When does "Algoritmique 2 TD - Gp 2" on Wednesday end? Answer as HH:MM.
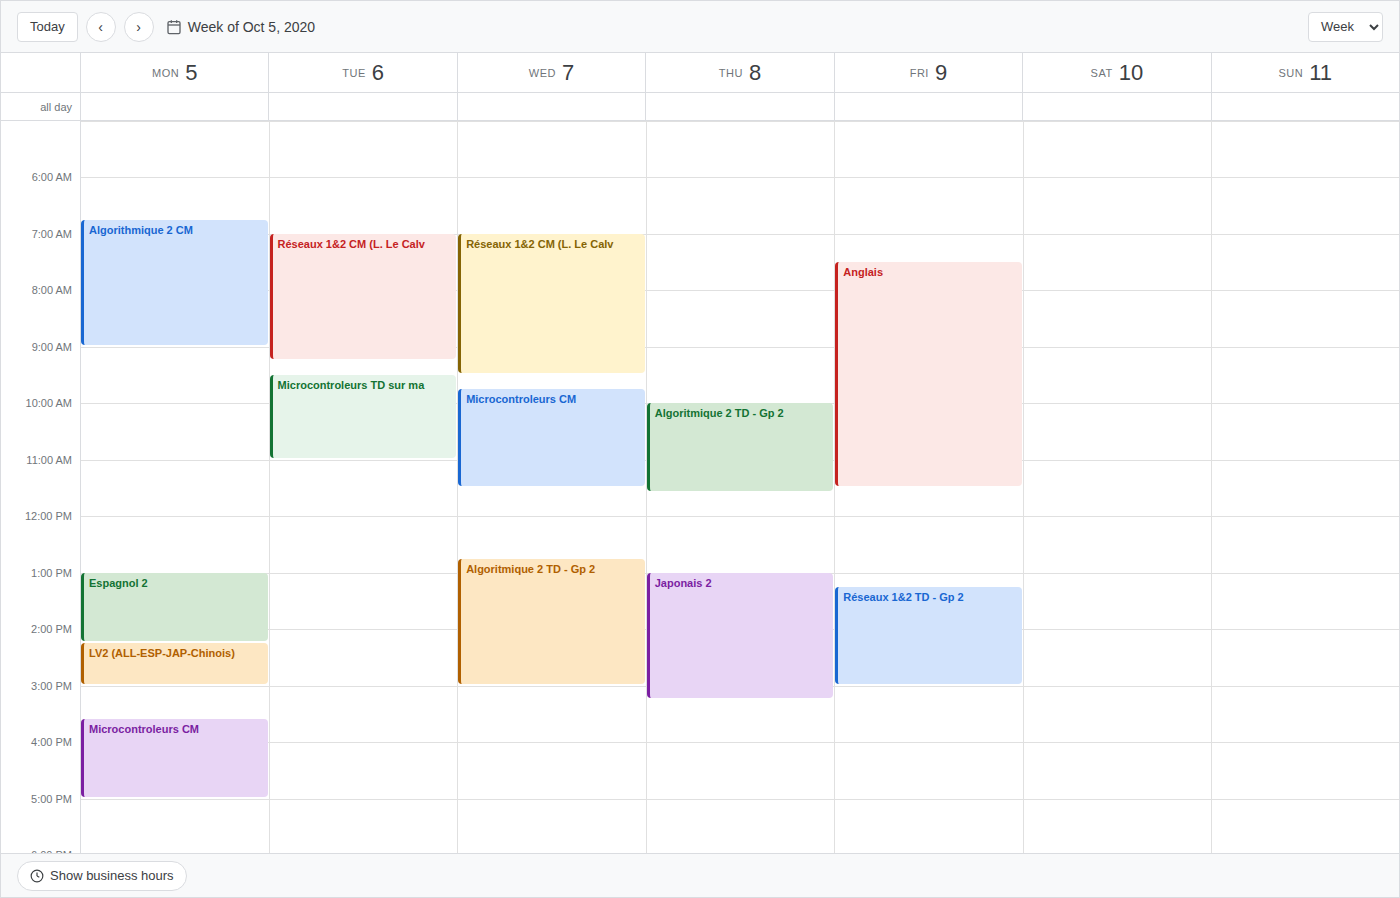
15:00